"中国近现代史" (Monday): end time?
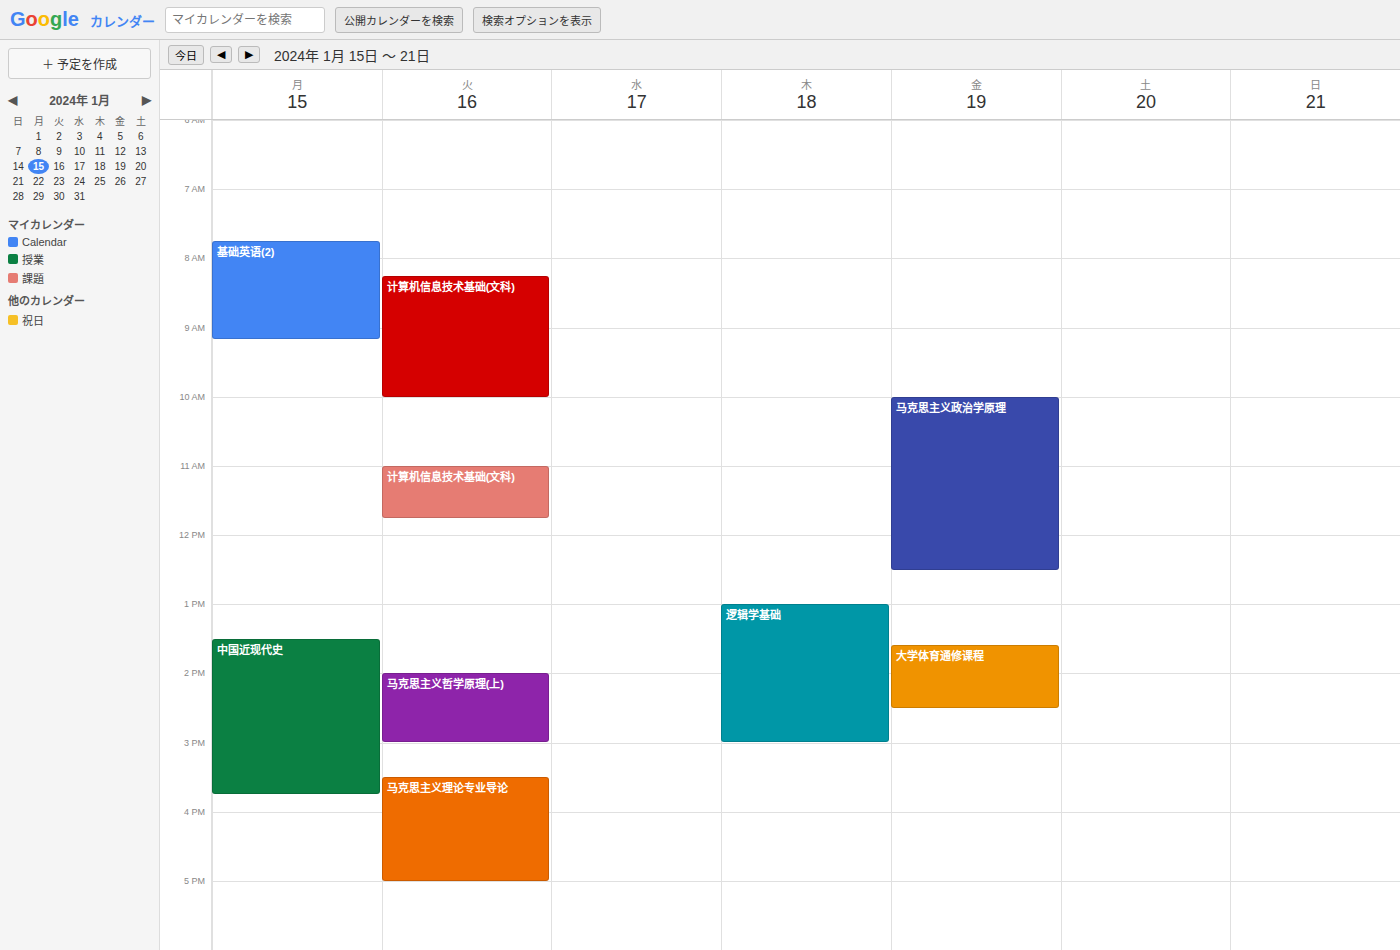
3:45 PM